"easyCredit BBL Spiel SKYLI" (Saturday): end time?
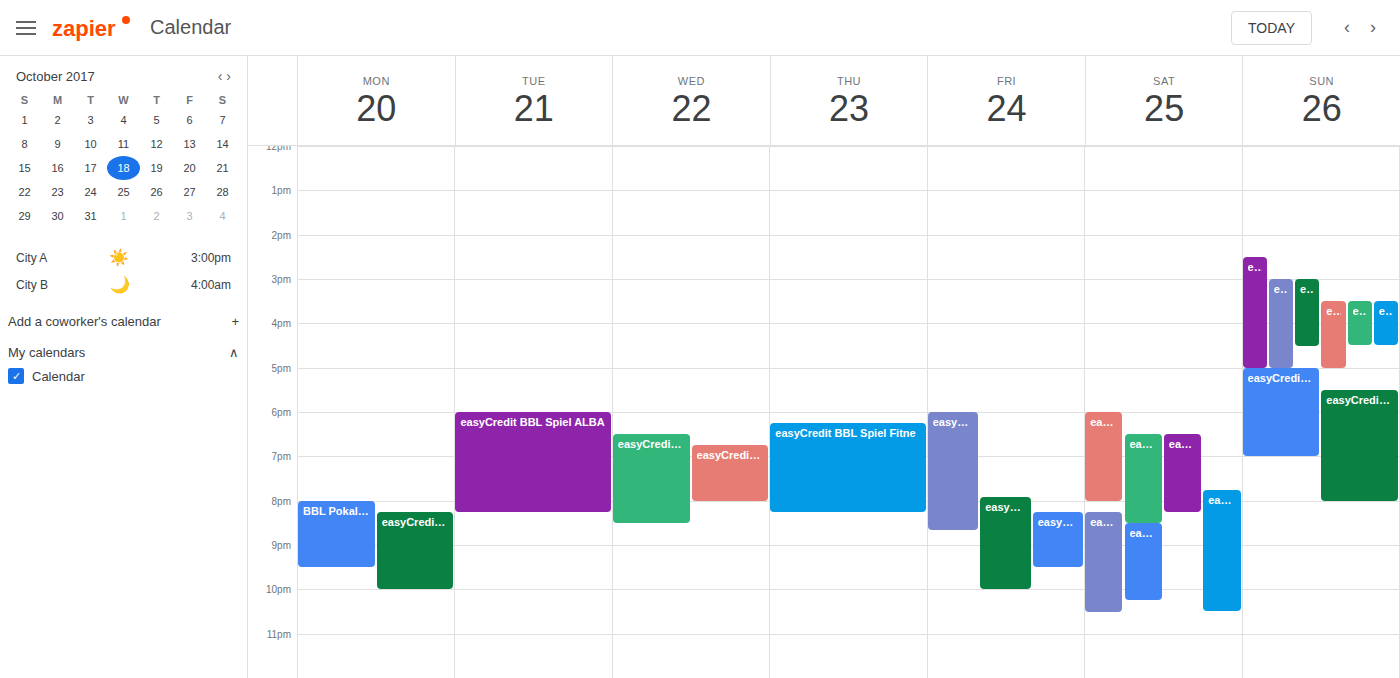
8:30 PM